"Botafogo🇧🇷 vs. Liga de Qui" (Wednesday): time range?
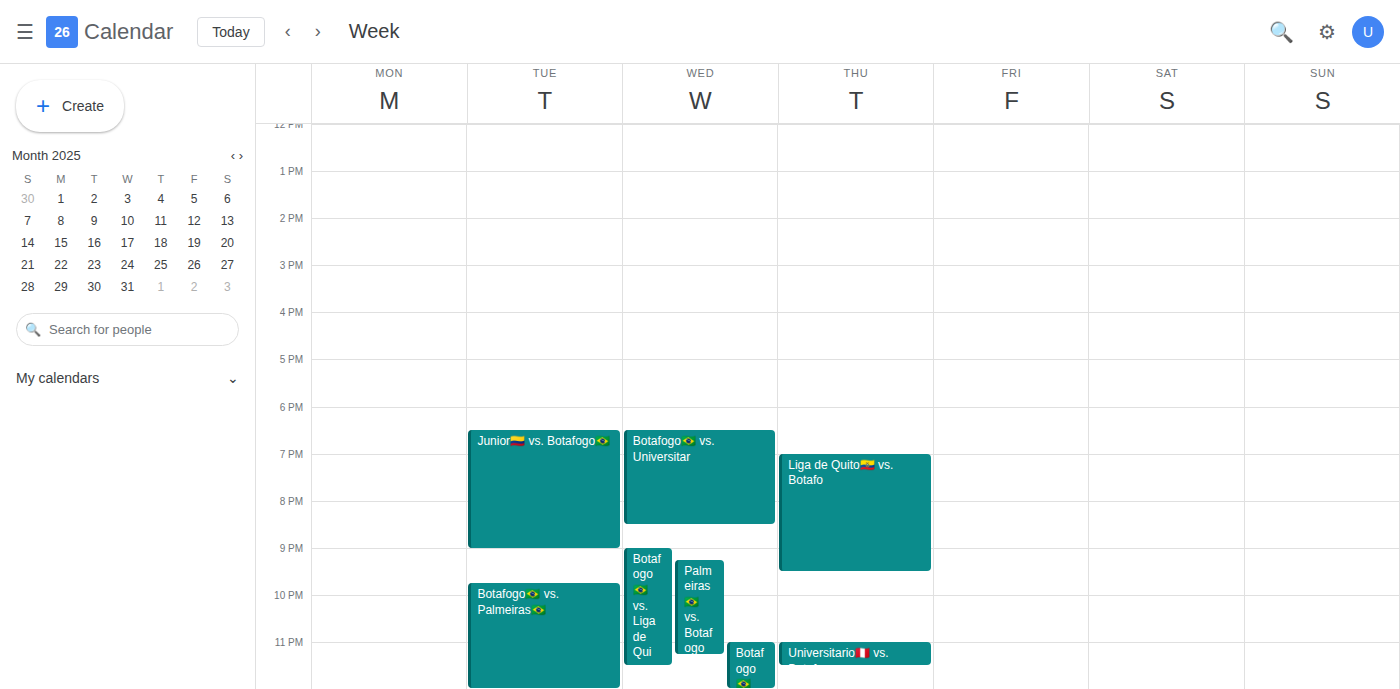
21:00 to 23:30